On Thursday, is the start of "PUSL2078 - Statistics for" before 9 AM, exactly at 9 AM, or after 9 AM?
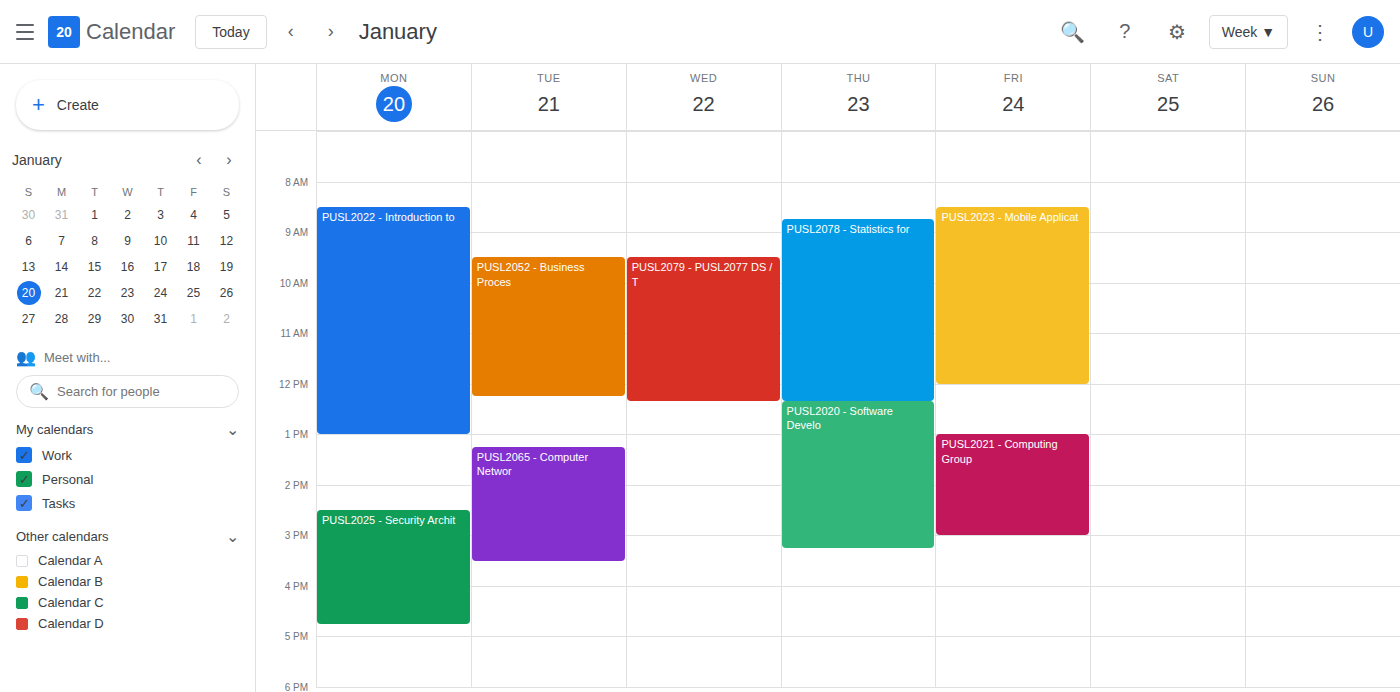
8:45 AM -- before 9 AM, 15 minutes above the 9 AM line.